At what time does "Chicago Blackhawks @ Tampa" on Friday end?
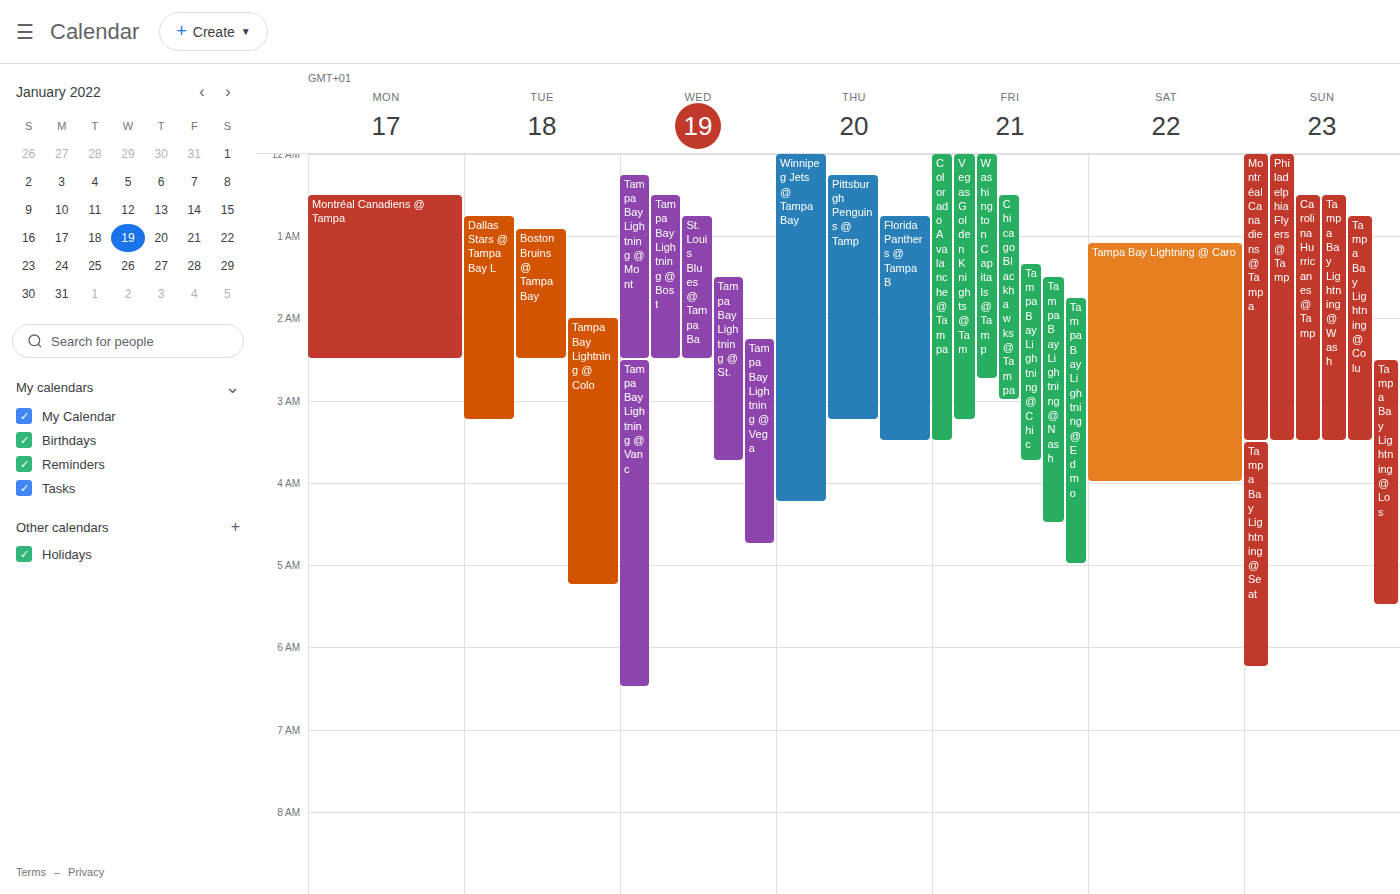
3:00 AM